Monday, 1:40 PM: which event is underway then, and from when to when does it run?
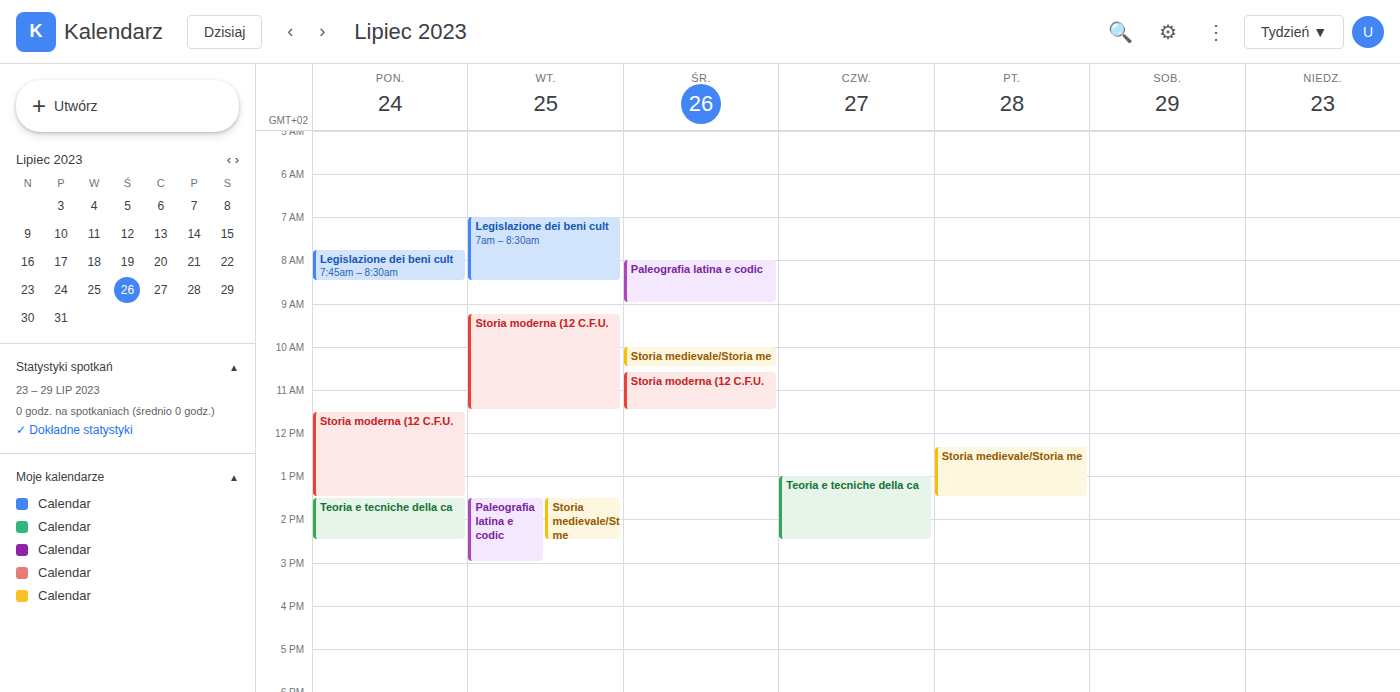
"Teoria e tecniche della ca", 1:30 PM to 2:30 PM